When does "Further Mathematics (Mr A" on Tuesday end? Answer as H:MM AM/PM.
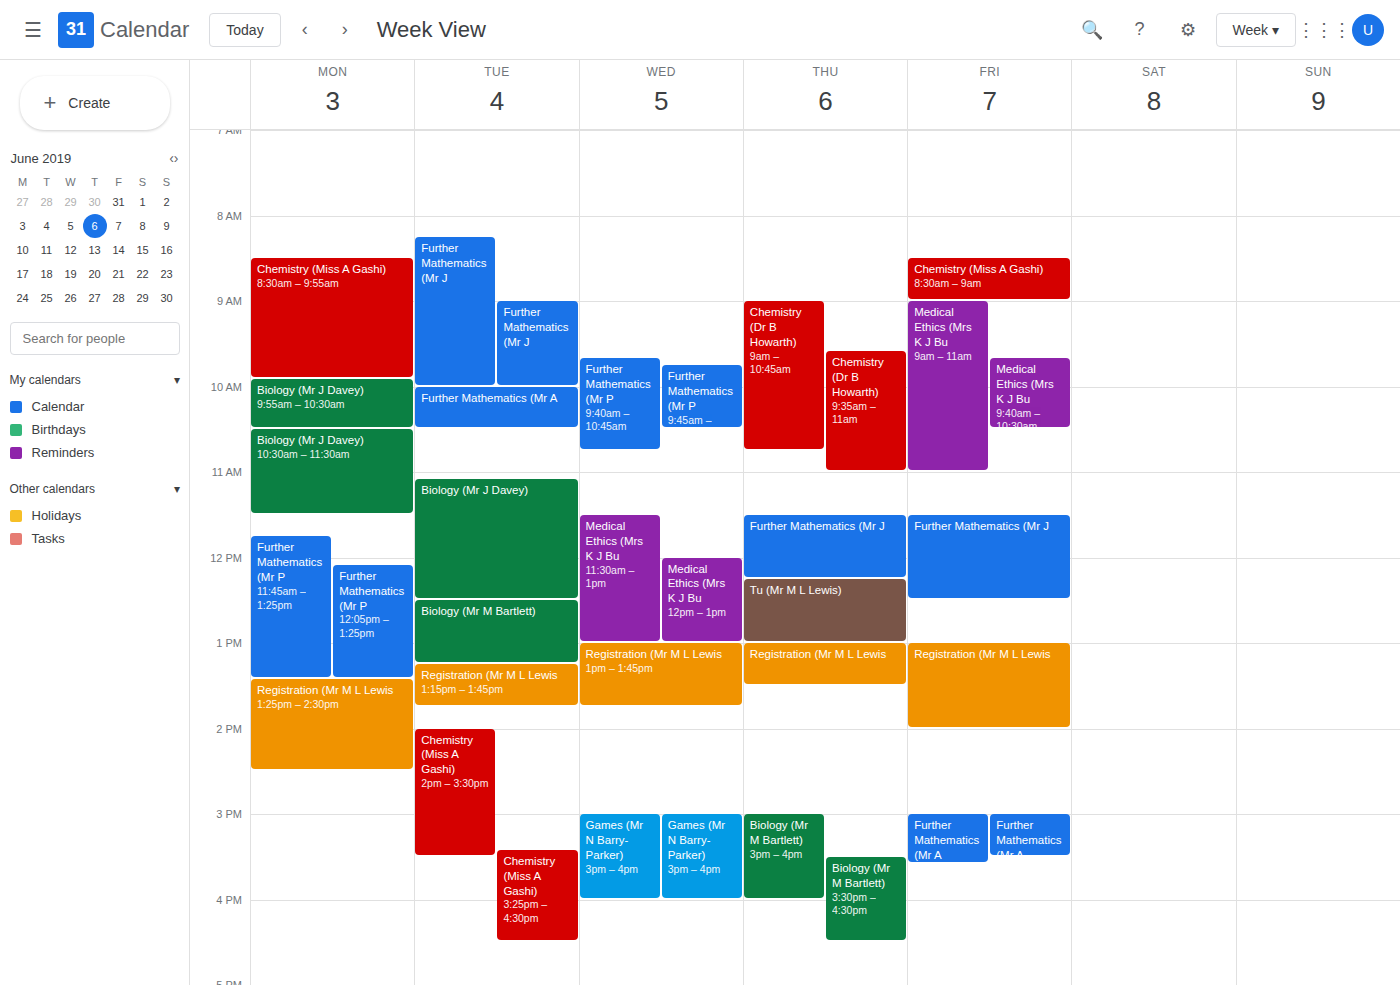
10:30 AM